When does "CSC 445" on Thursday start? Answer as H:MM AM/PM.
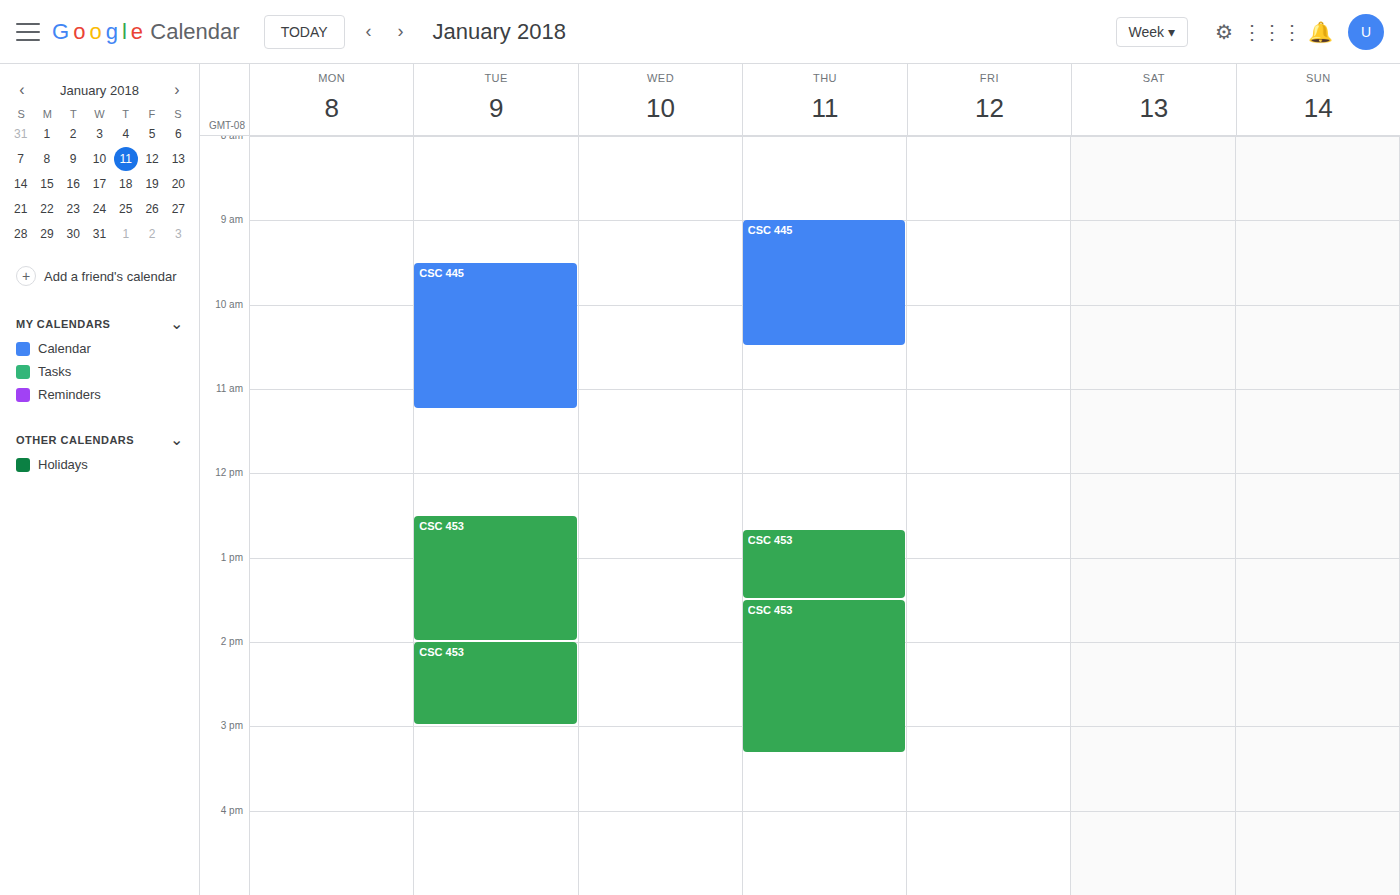
9:00 AM